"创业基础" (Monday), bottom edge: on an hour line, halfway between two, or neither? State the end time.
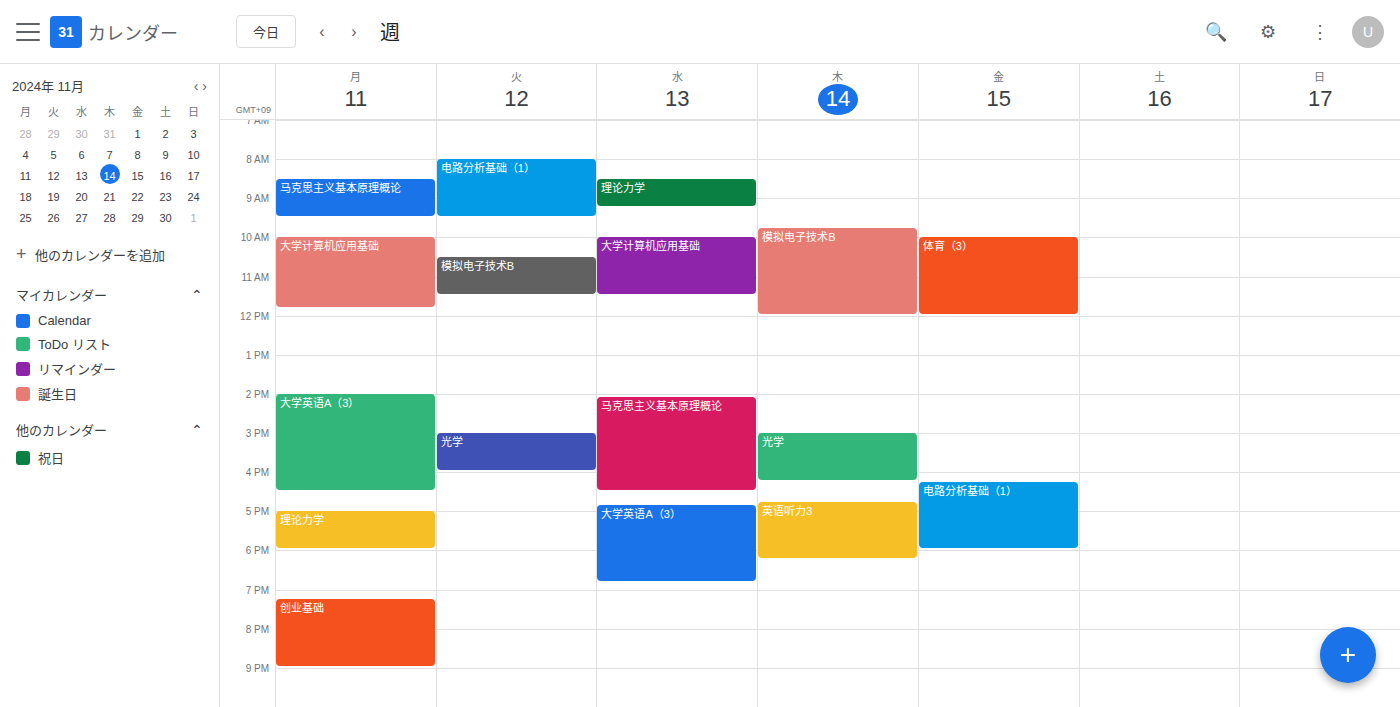
9:00 PM -- exactly on the 9 PM line.